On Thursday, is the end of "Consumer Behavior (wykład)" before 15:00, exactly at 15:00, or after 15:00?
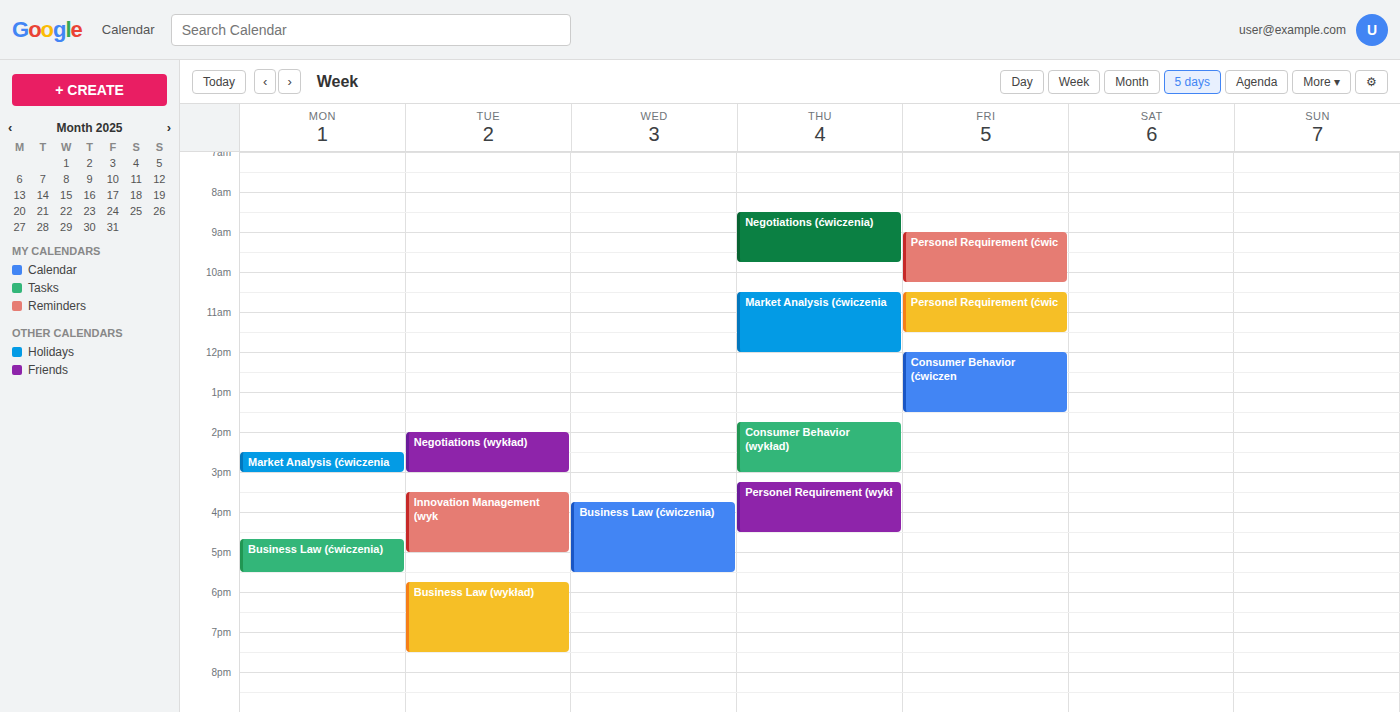
15:00 -- exactly at 15:00, on the 15:00 line.